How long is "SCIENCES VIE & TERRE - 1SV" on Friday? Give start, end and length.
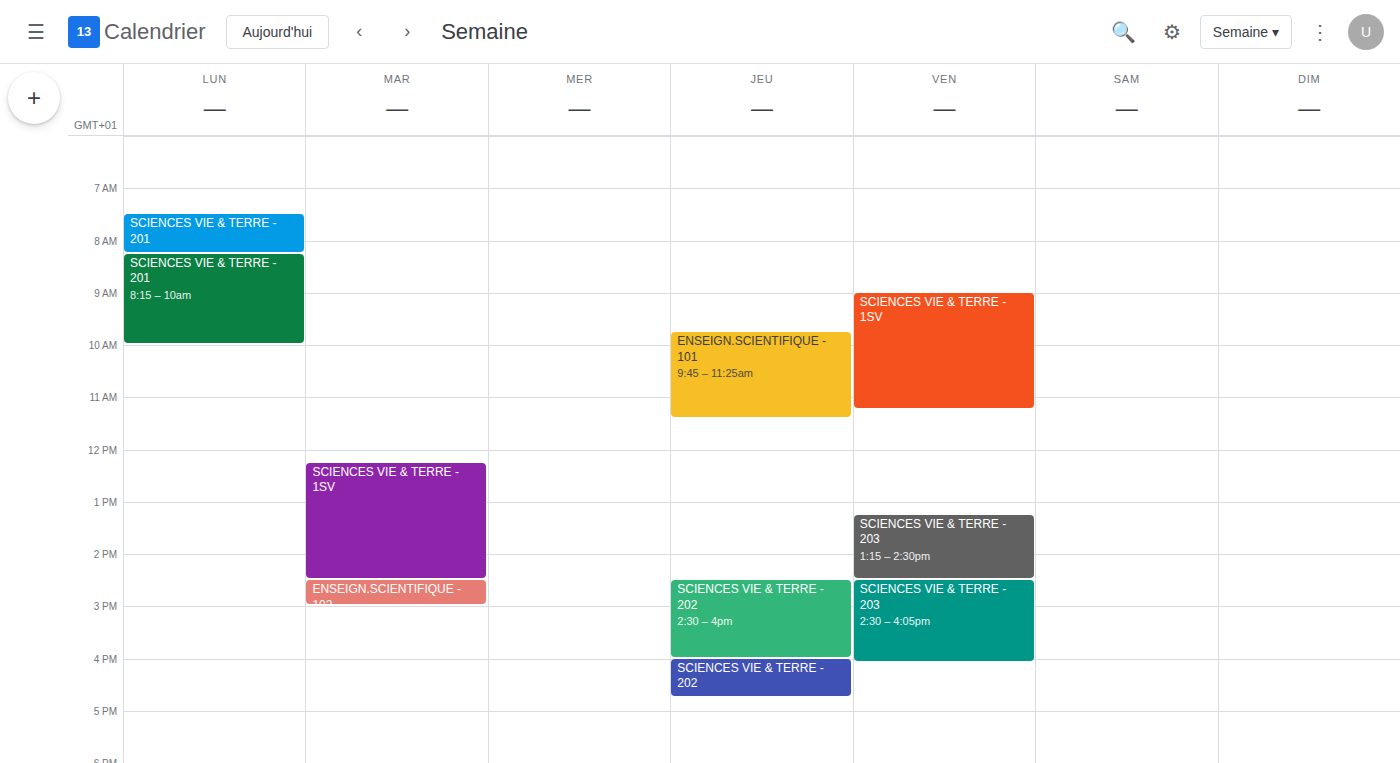
09:00 to 11:15, 2 hours 15 minutes